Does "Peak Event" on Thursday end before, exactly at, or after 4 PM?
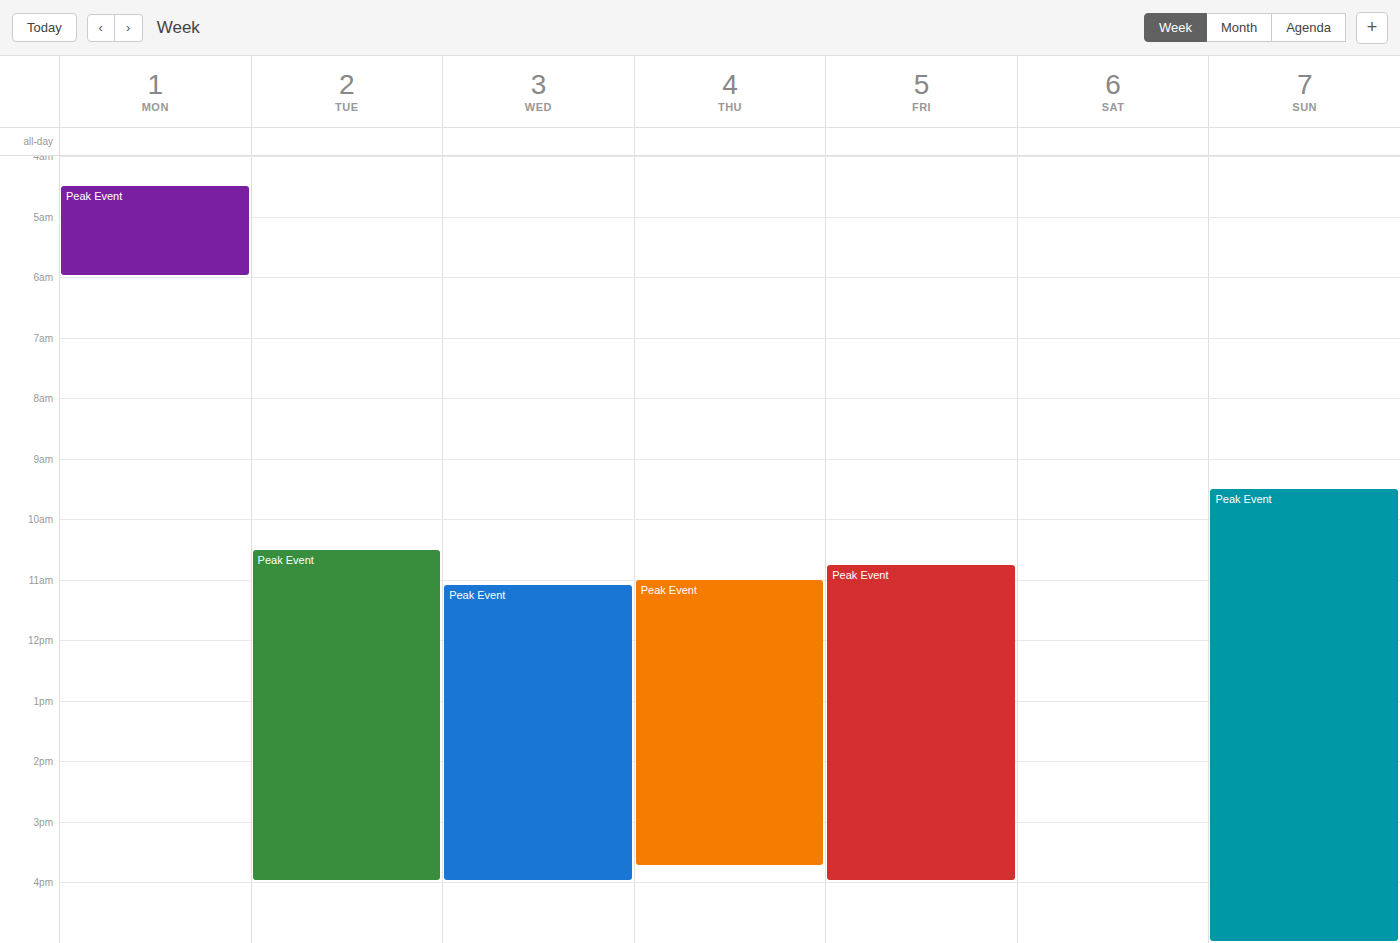
3:45 PM -- before 4 PM, 15 minutes above the 4 PM line.